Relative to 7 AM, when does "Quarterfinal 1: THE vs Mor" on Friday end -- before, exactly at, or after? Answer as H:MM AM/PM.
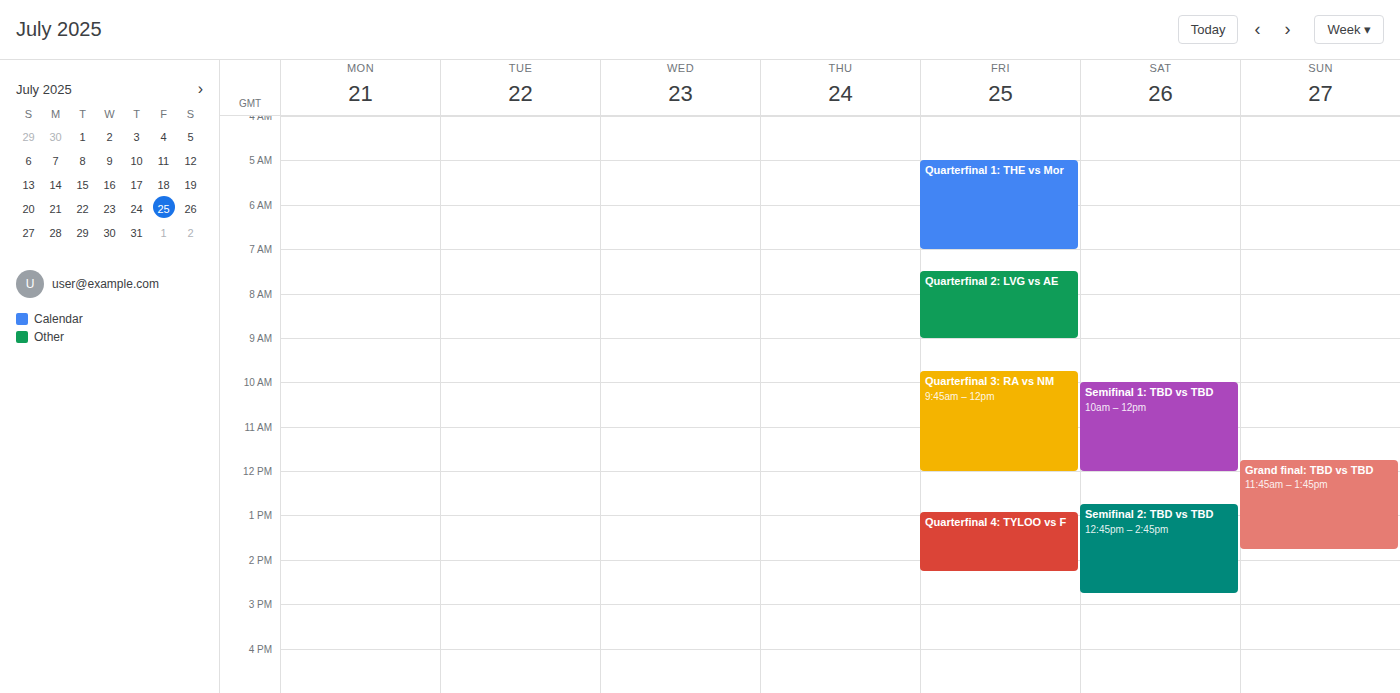
7:00 AM -- exactly at 7 AM, on the 7 AM line.